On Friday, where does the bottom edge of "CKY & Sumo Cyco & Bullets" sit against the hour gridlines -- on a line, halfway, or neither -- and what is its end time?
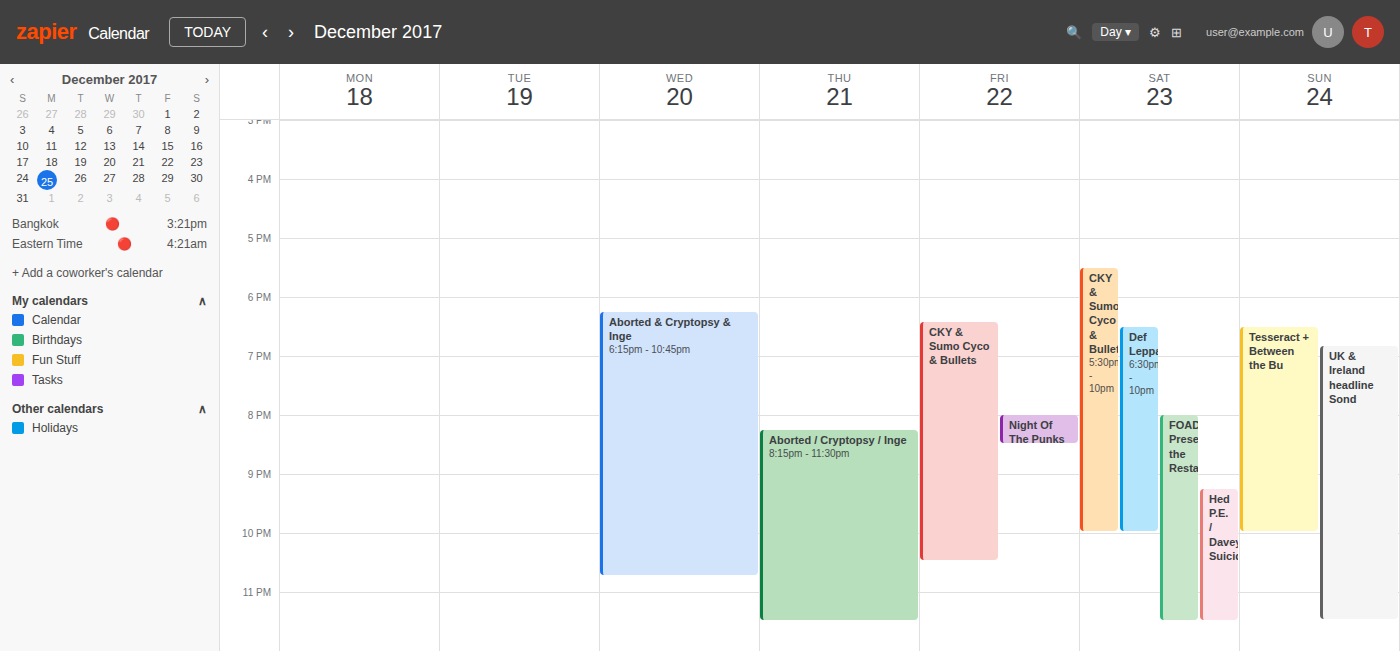
10:30 PM -- halfway between the 10 PM and 11 PM lines.